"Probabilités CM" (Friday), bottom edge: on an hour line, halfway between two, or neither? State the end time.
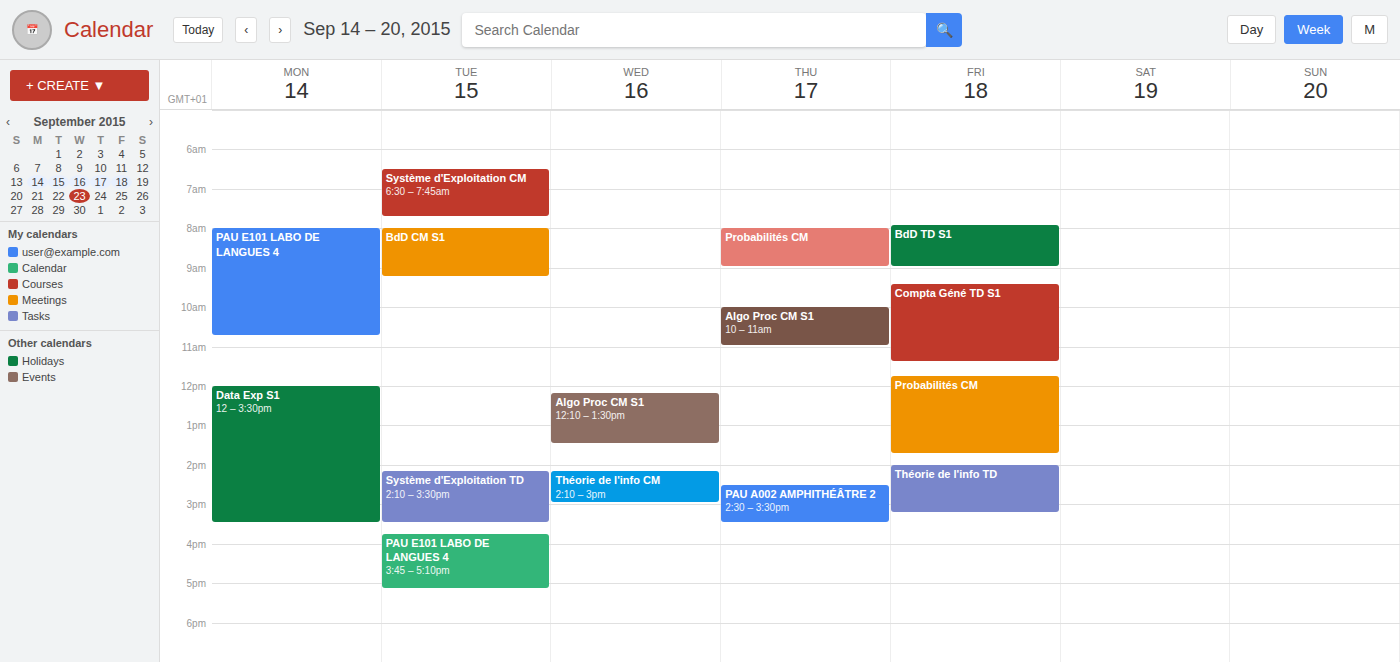
1:45 PM -- neither: three quarters of the way from the 1 PM line to the 2 PM line.